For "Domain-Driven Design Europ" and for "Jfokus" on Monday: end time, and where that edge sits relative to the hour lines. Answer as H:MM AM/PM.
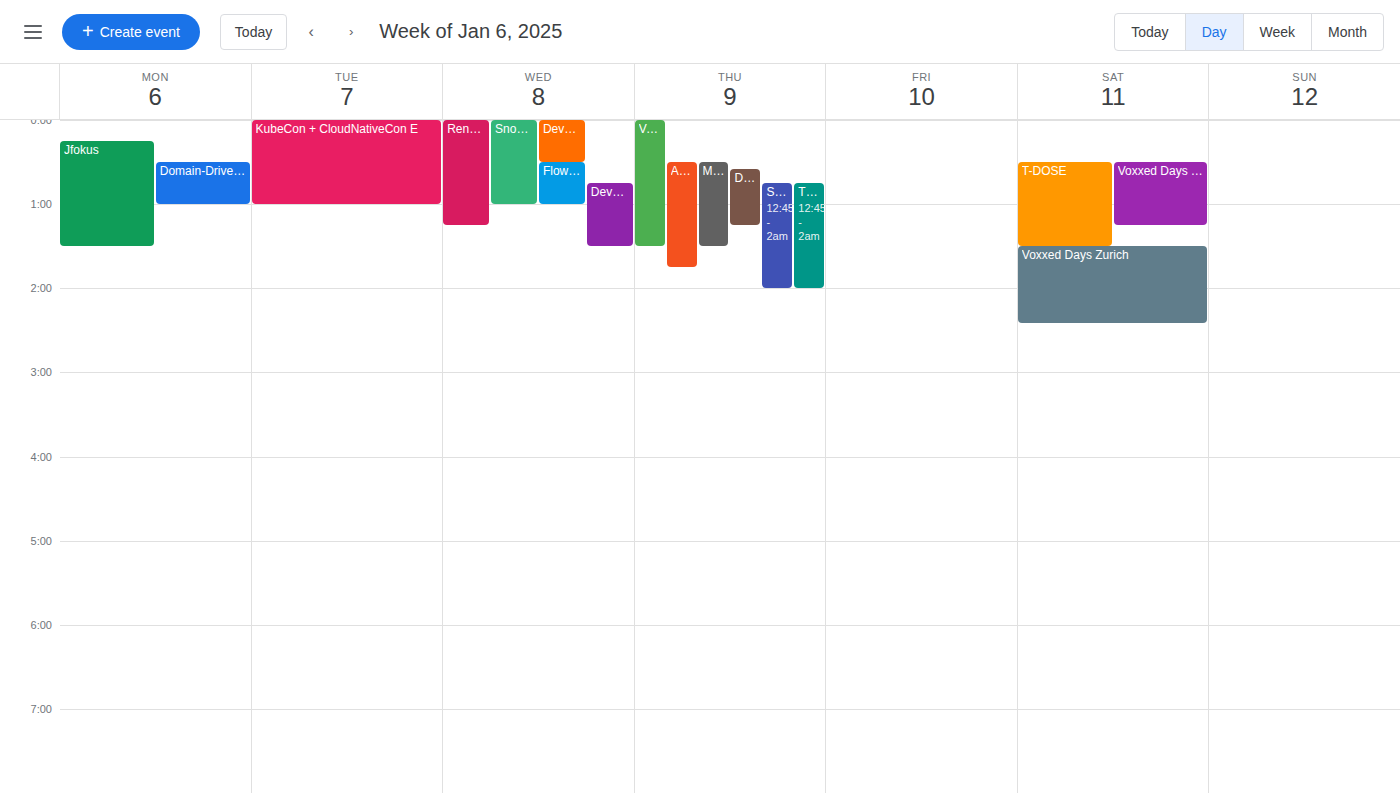
"Domain-Driven Design Europ": 1:00 AM, exactly on the 1 AM line. "Jfokus": 1:30 AM, halfway between the 1 AM and 2 AM lines.